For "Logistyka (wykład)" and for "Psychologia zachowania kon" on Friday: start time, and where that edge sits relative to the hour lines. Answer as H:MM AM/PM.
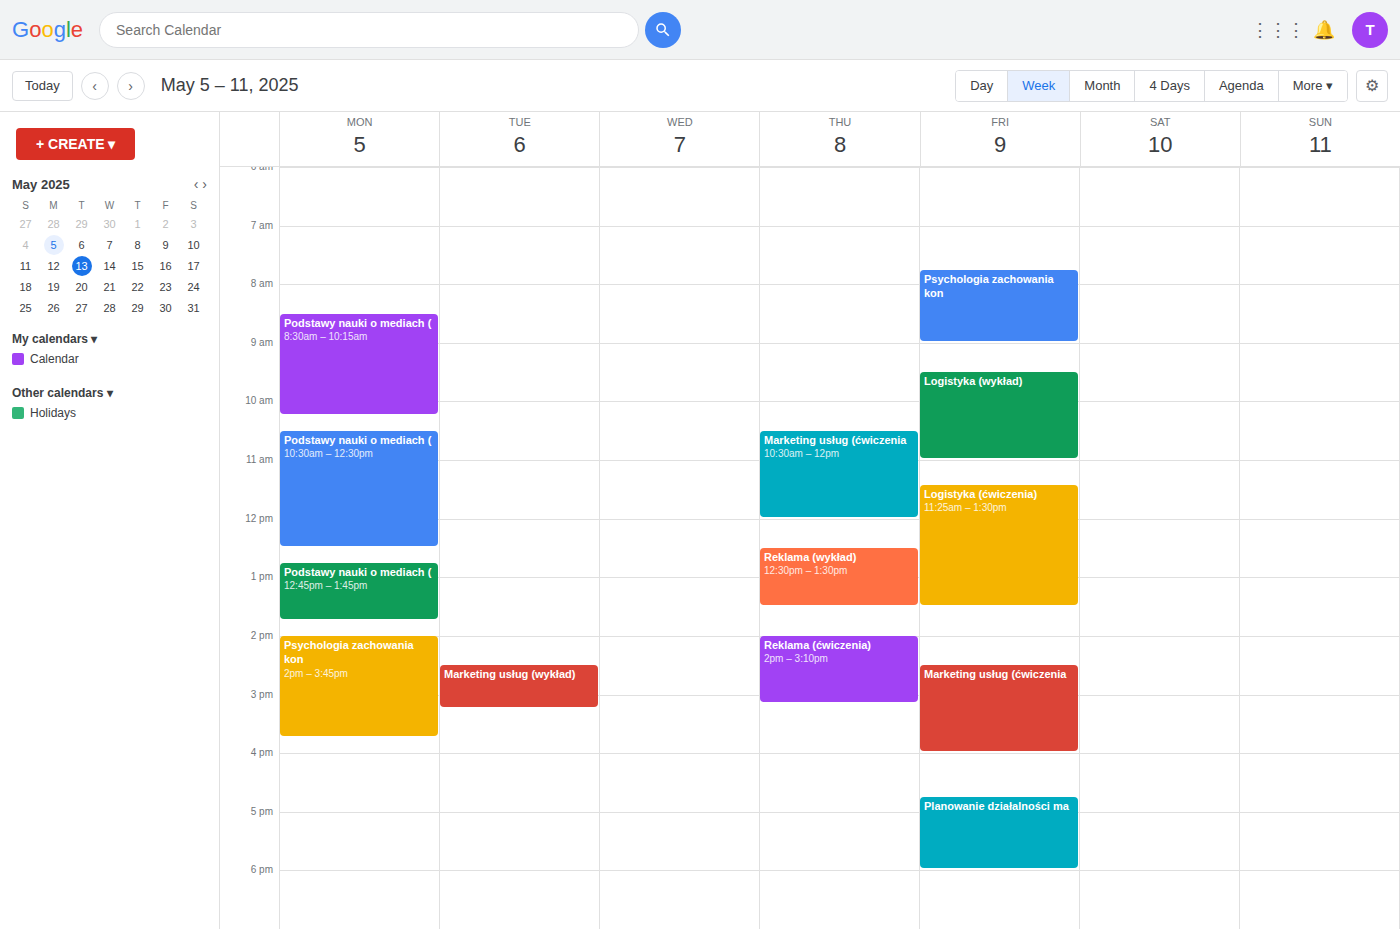
"Logistyka (wykład)": 9:30 AM, halfway between the 9 AM and 10 AM lines. "Psychologia zachowania kon": 7:45 AM, neither: three quarters of the way from the 7 AM line to the 8 AM line.